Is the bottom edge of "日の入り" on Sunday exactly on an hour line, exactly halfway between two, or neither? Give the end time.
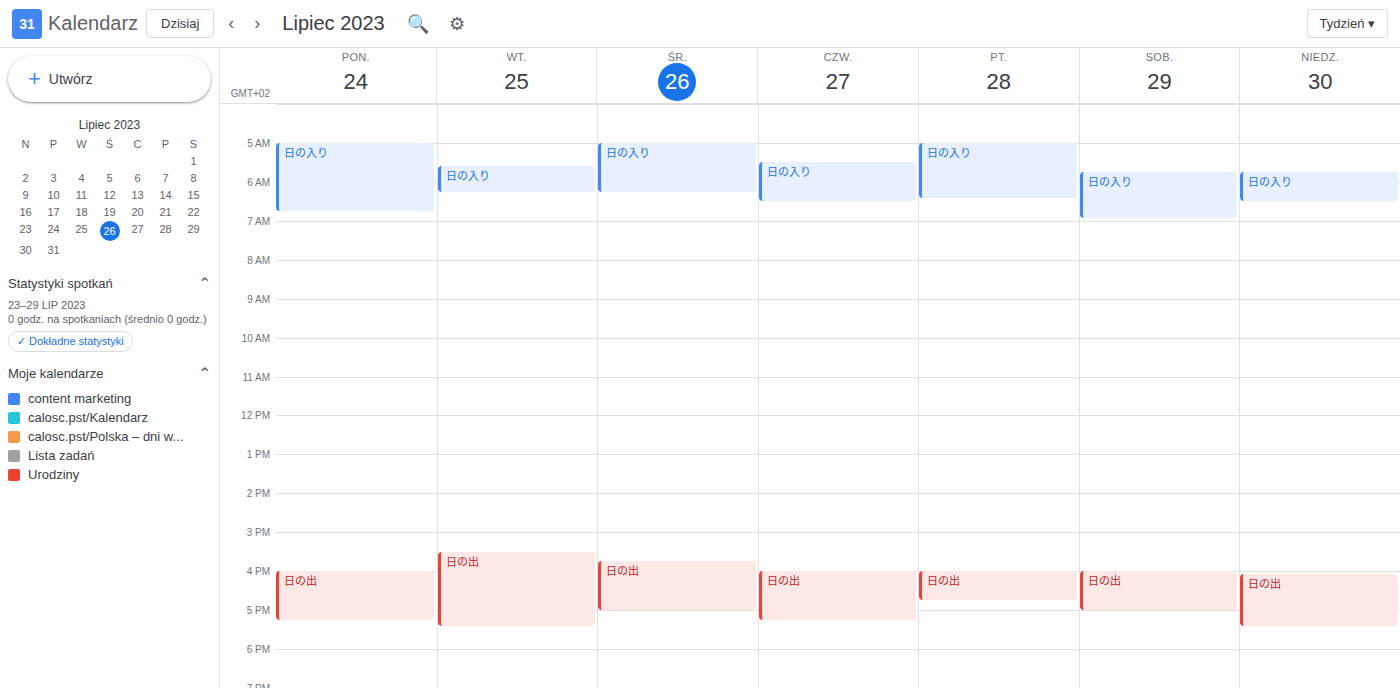
6:30 AM -- halfway between the 6 AM and 7 AM lines.